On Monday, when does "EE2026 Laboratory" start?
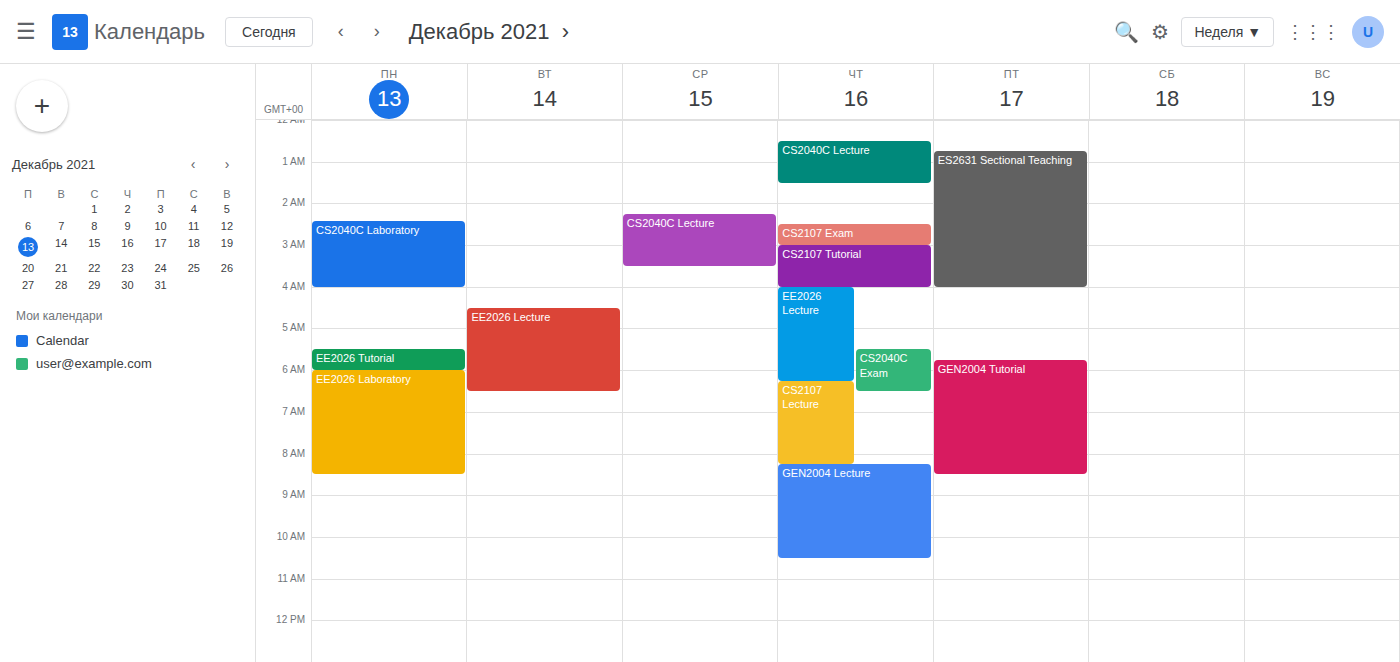
6:00 AM